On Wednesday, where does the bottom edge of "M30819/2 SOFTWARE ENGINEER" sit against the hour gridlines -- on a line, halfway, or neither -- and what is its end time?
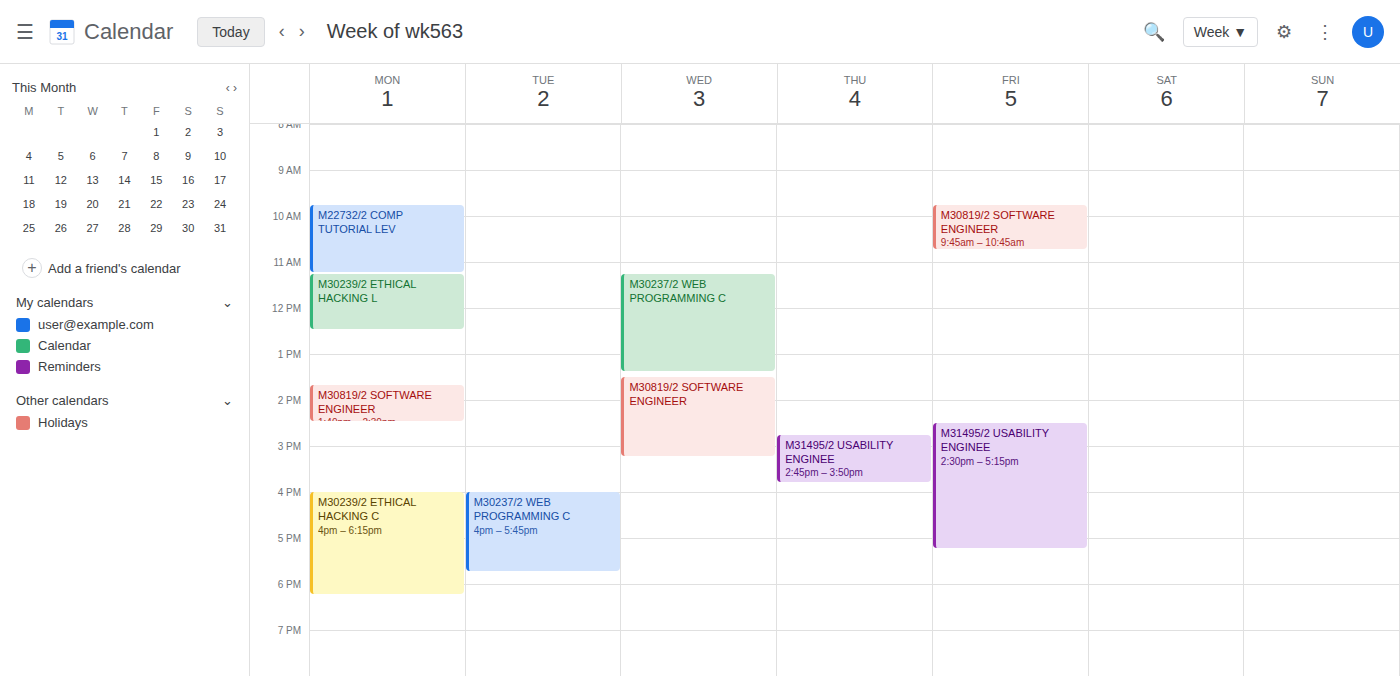
3:15 PM -- neither: a quarter of the way from the 3 PM line to the 4 PM line.